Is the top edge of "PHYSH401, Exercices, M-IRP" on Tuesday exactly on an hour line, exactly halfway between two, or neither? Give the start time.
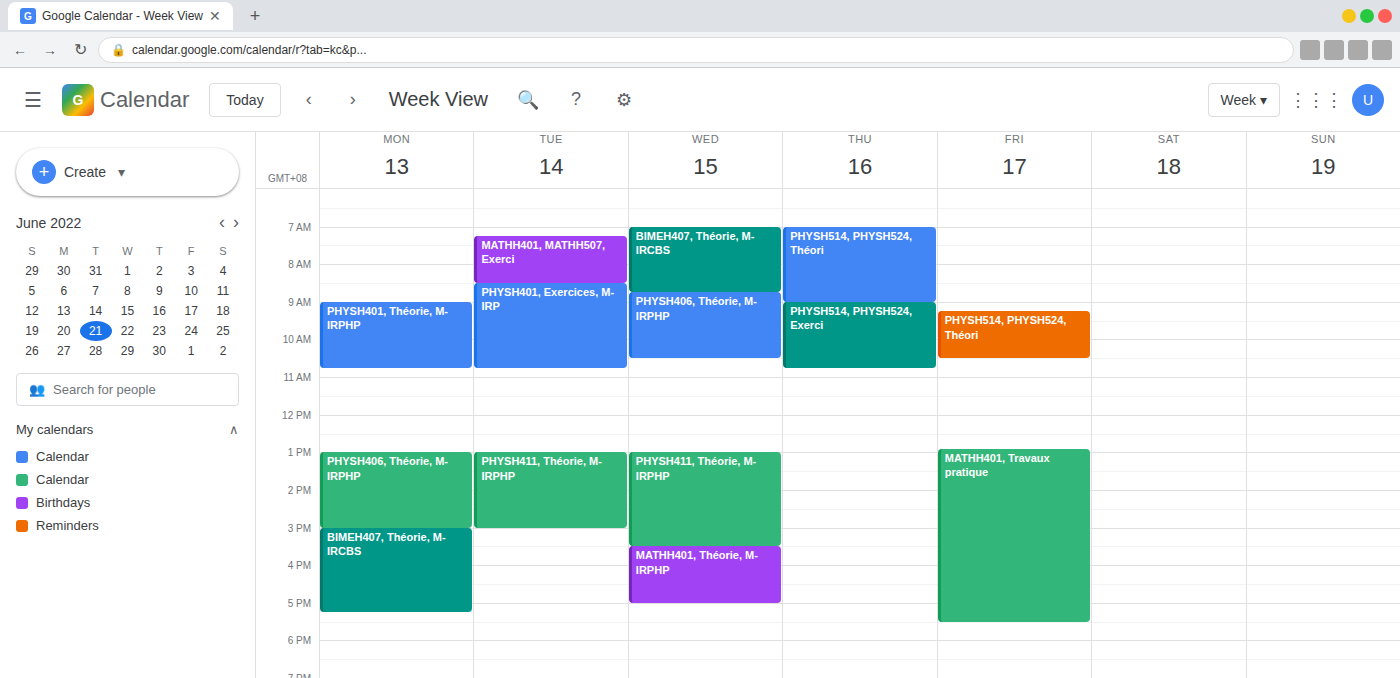
8:30 AM -- halfway between the 8 AM and 9 AM lines.